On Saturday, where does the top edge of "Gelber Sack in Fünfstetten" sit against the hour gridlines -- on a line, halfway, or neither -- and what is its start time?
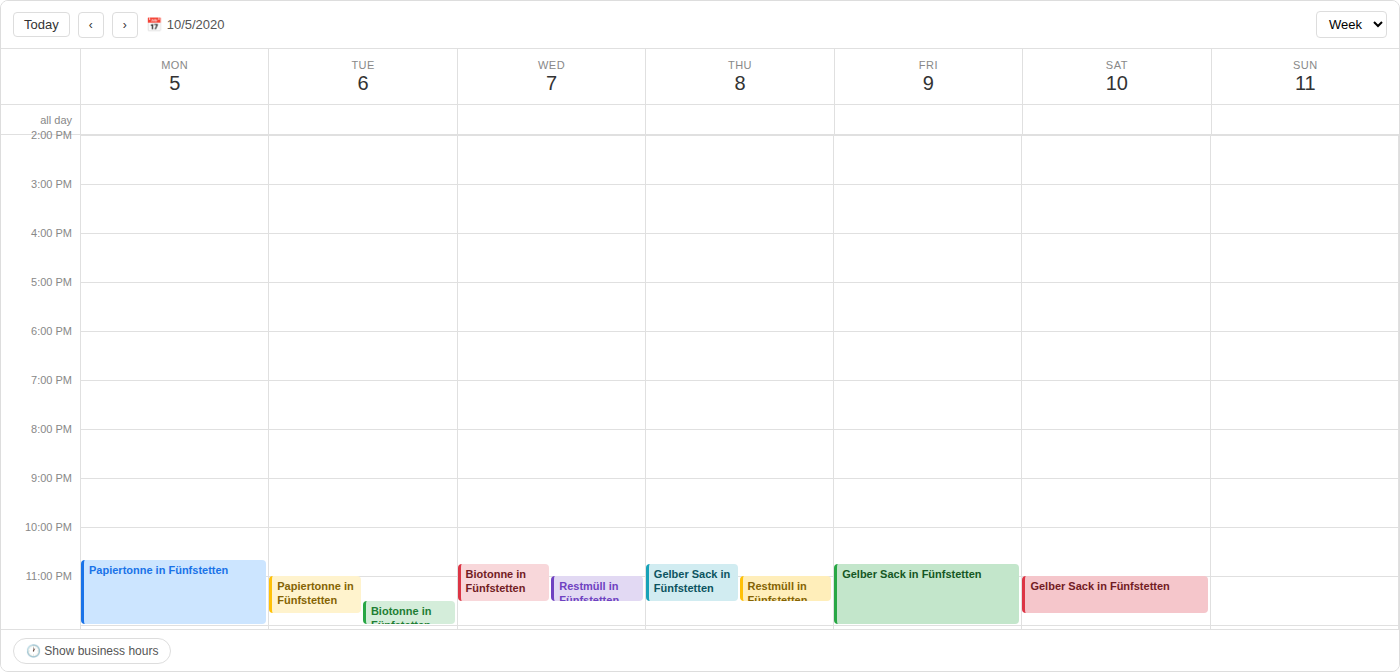
11:00 PM -- exactly on the 11 PM line.